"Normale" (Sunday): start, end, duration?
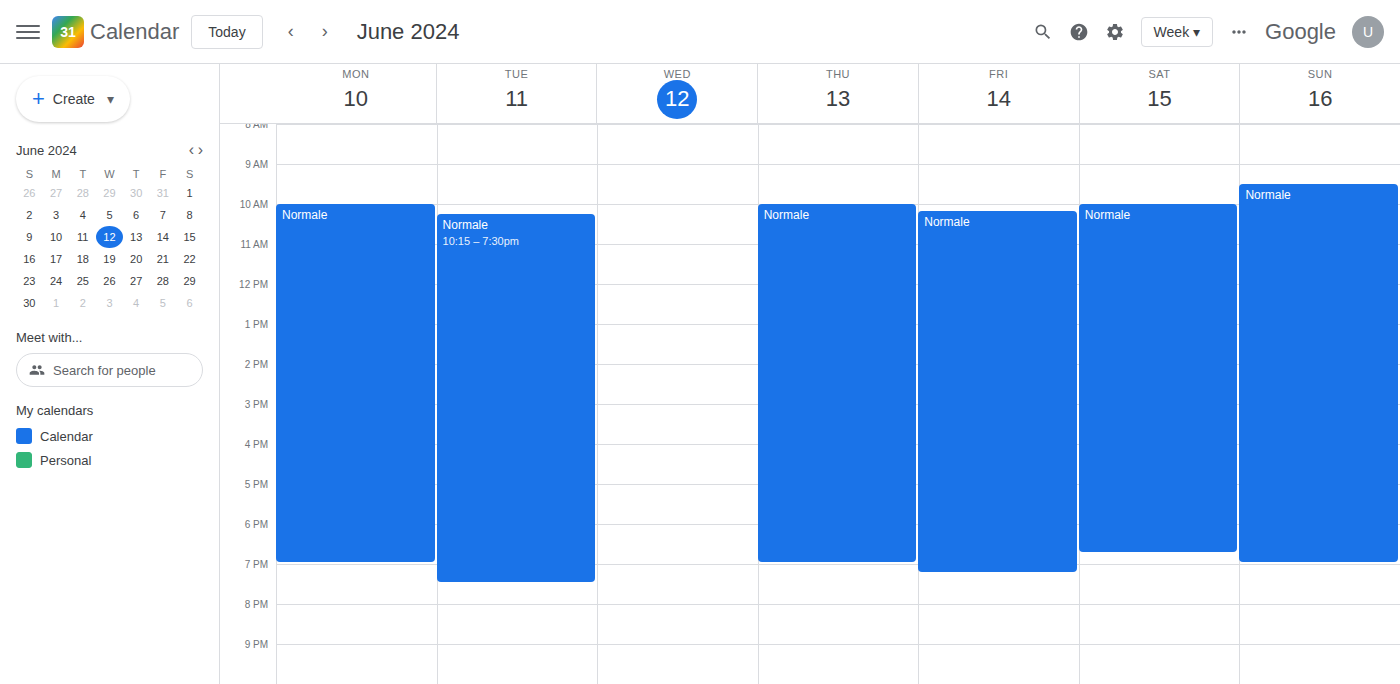
9:30 AM to 7:00 PM, 9 hours 30 minutes